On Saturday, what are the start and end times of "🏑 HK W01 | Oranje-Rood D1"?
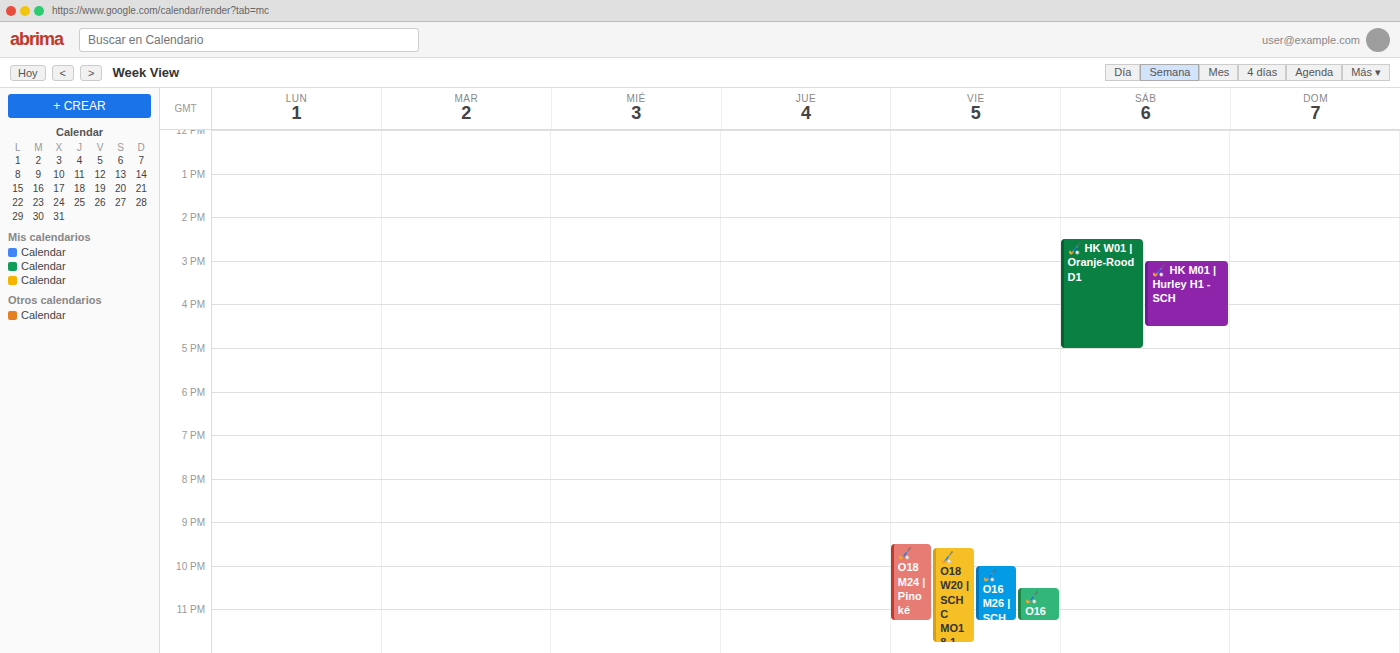
2:30 PM to 5:00 PM